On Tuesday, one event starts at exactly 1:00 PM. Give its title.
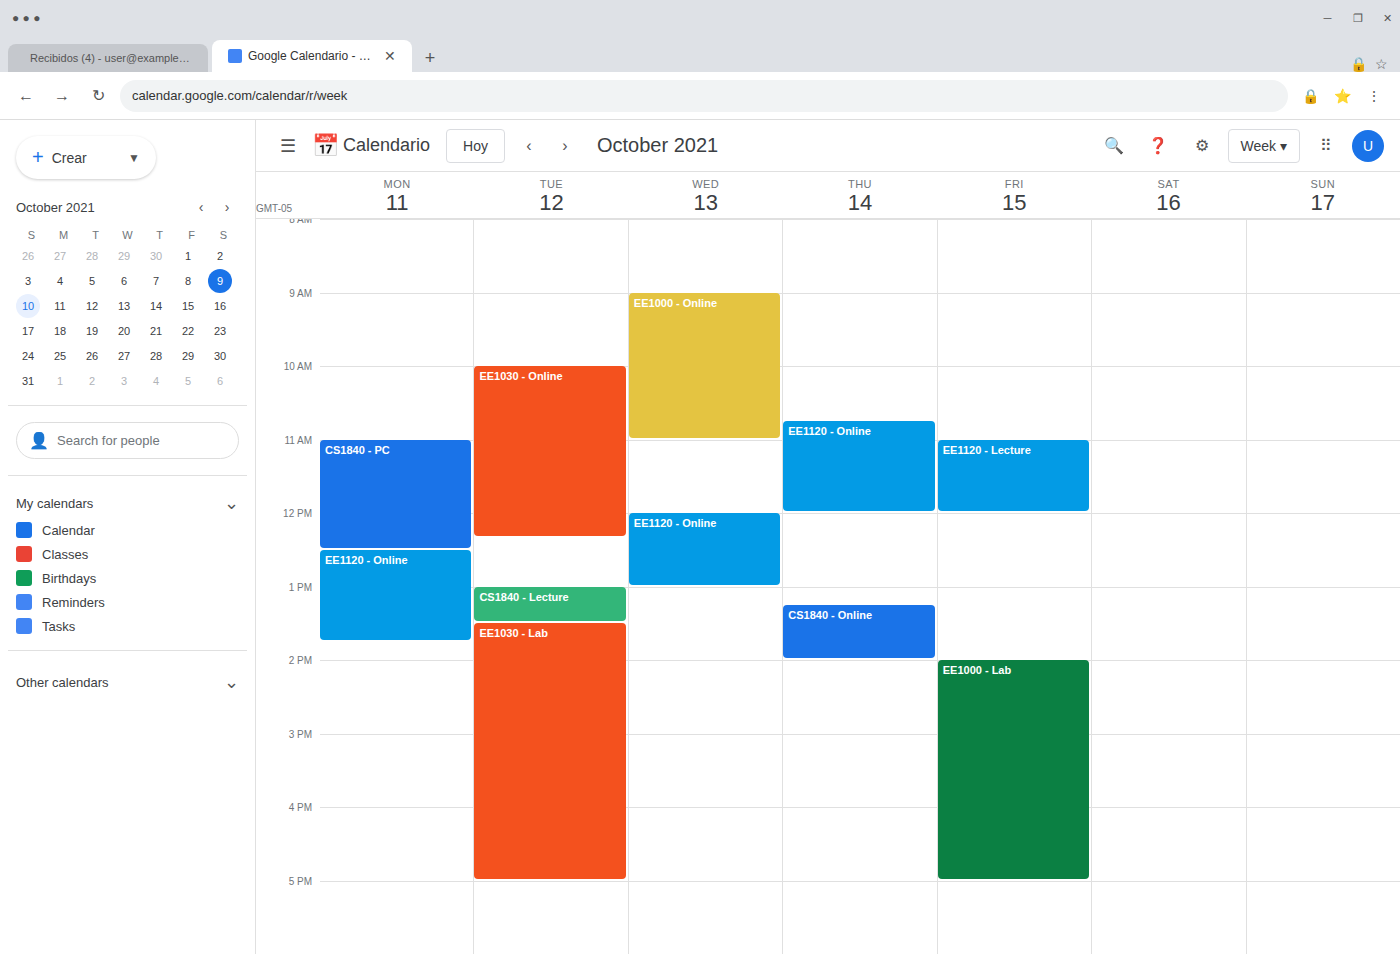
"CS1840 - Lecture"